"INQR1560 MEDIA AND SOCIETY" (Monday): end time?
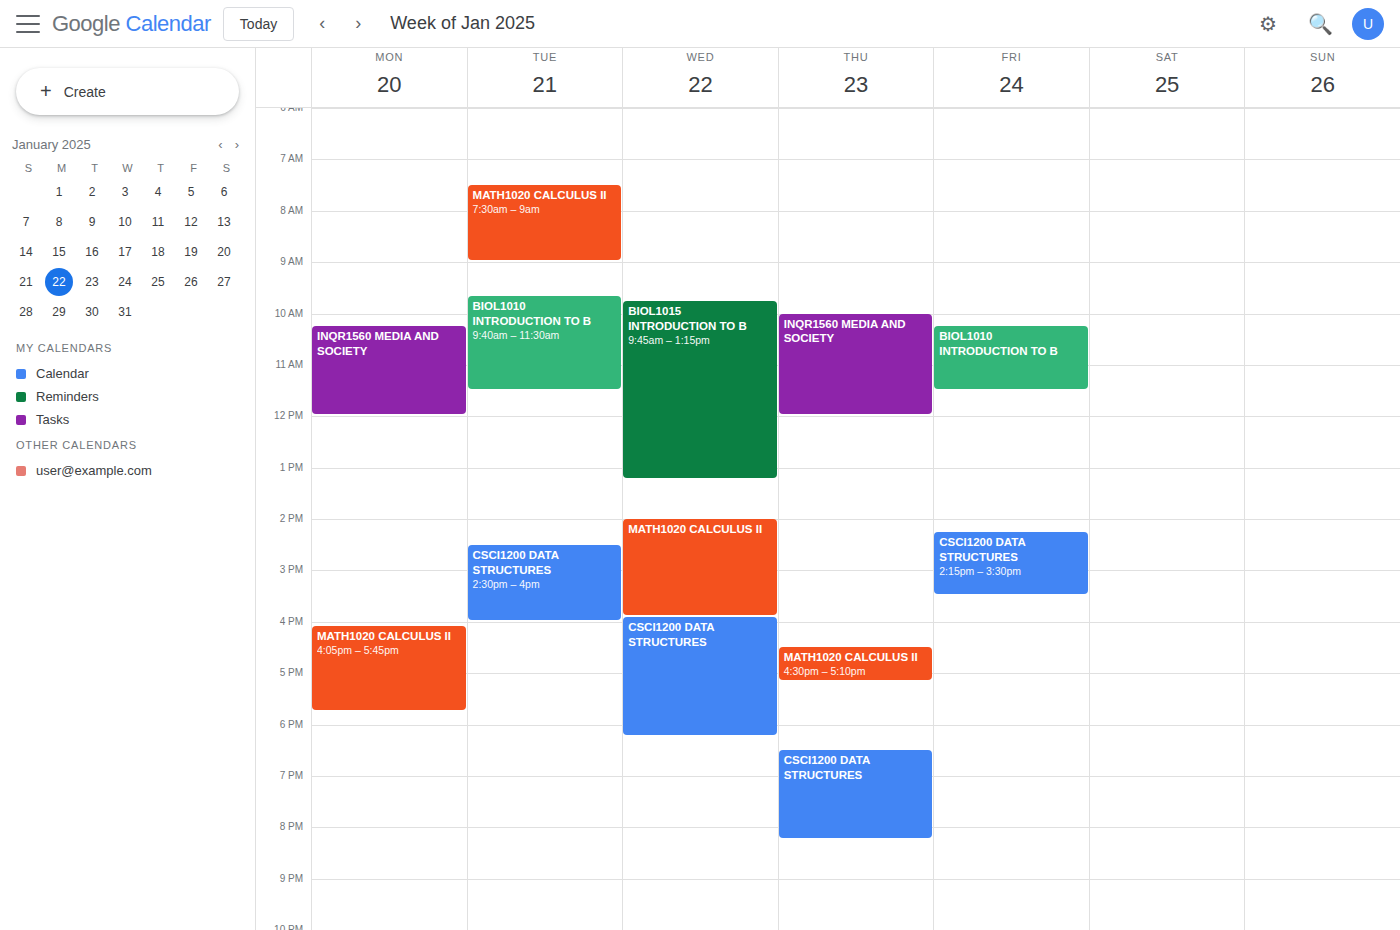
12:00